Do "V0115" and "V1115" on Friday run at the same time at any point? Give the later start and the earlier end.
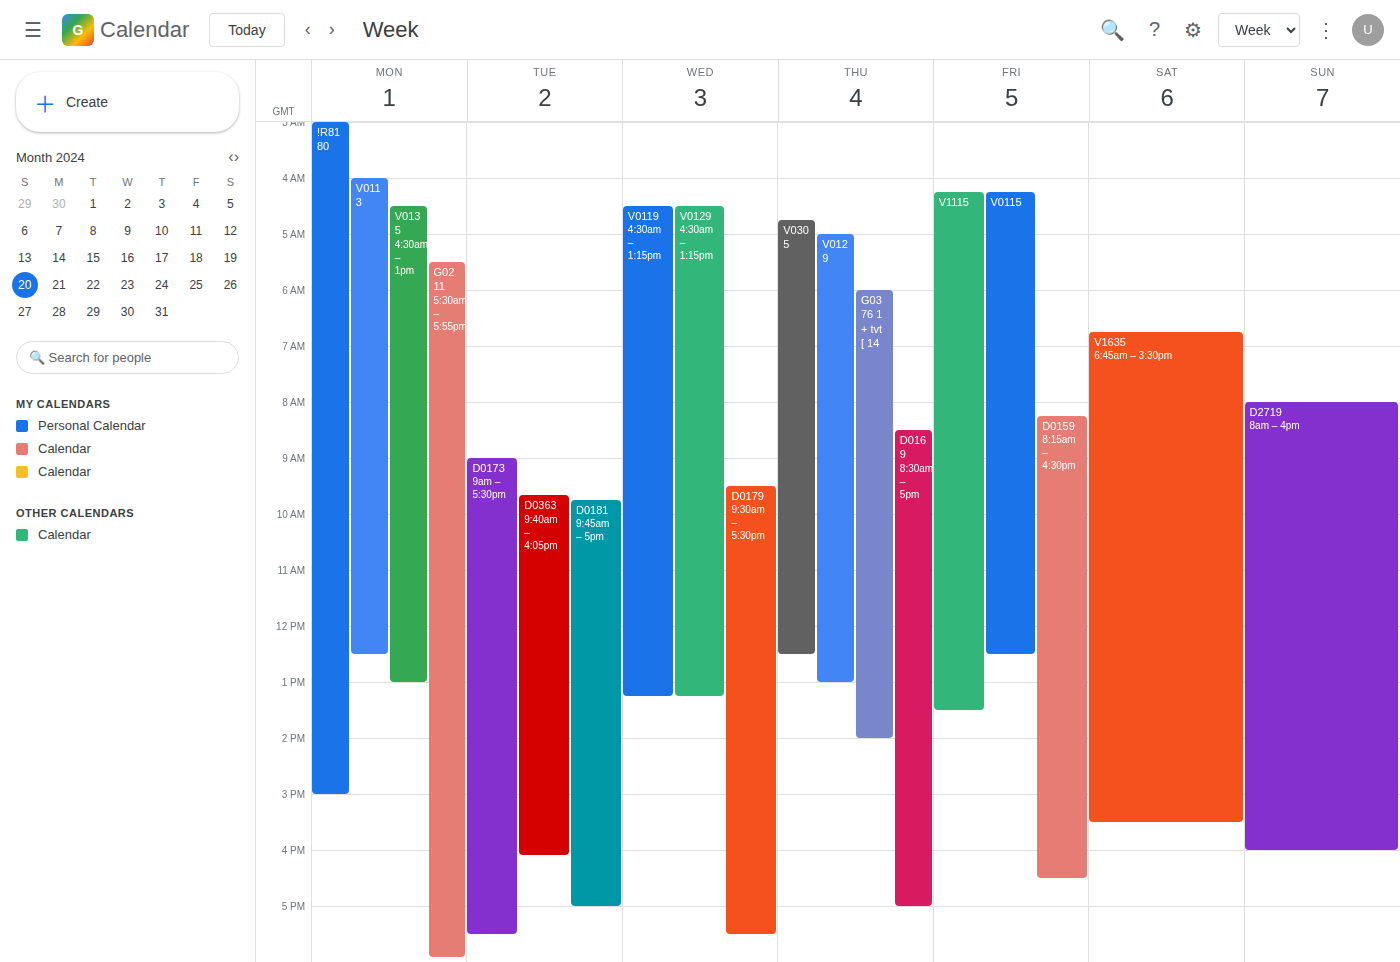
"V0115" runs 4:15 AM to 12:30 PM, inside "V1115" -- they overlap.